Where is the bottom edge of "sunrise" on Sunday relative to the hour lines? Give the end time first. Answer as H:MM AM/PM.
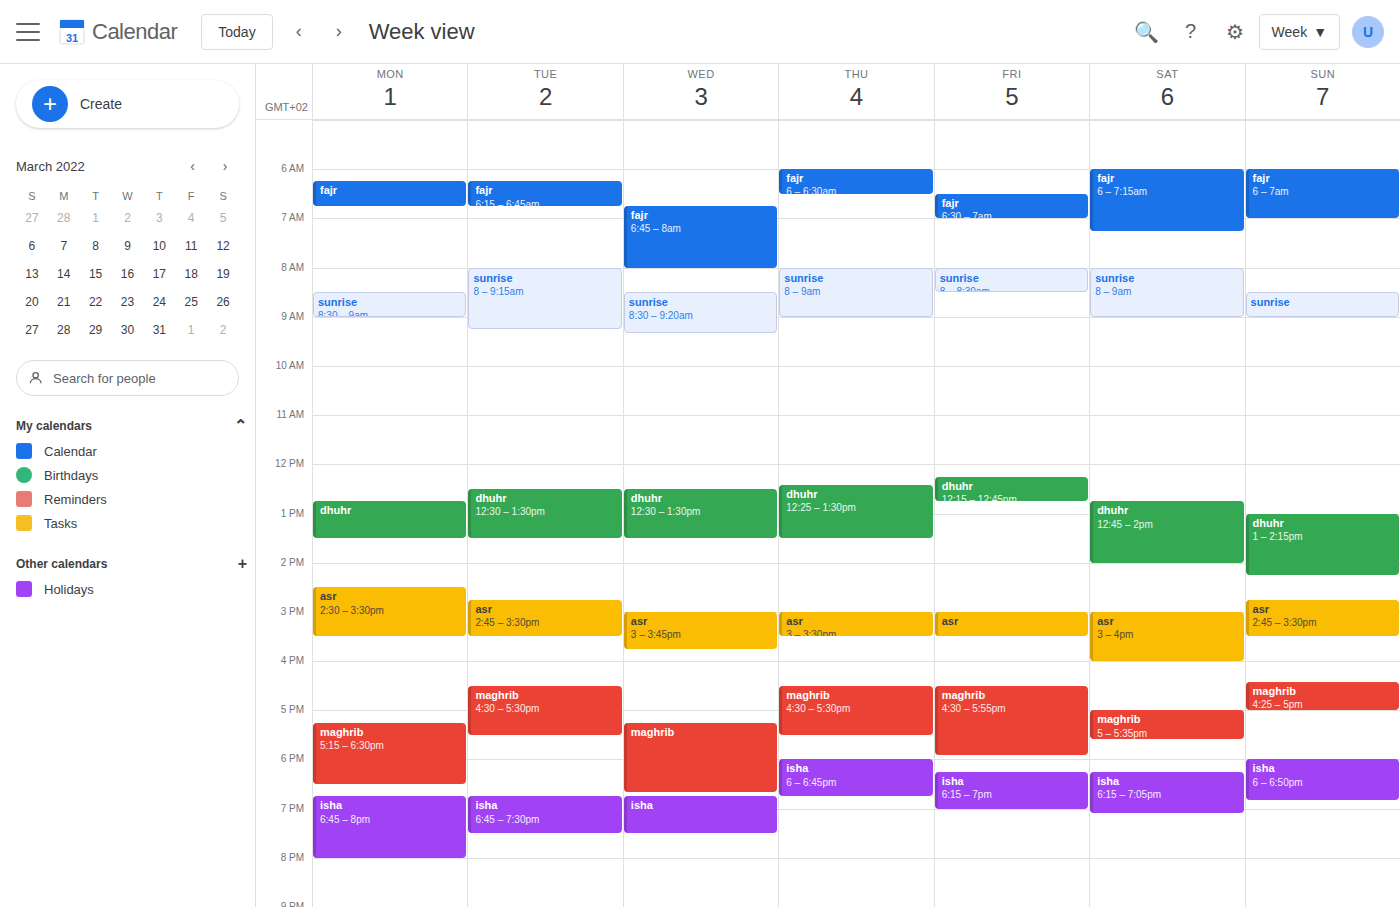
9:00 AM -- exactly on the 9 AM line.